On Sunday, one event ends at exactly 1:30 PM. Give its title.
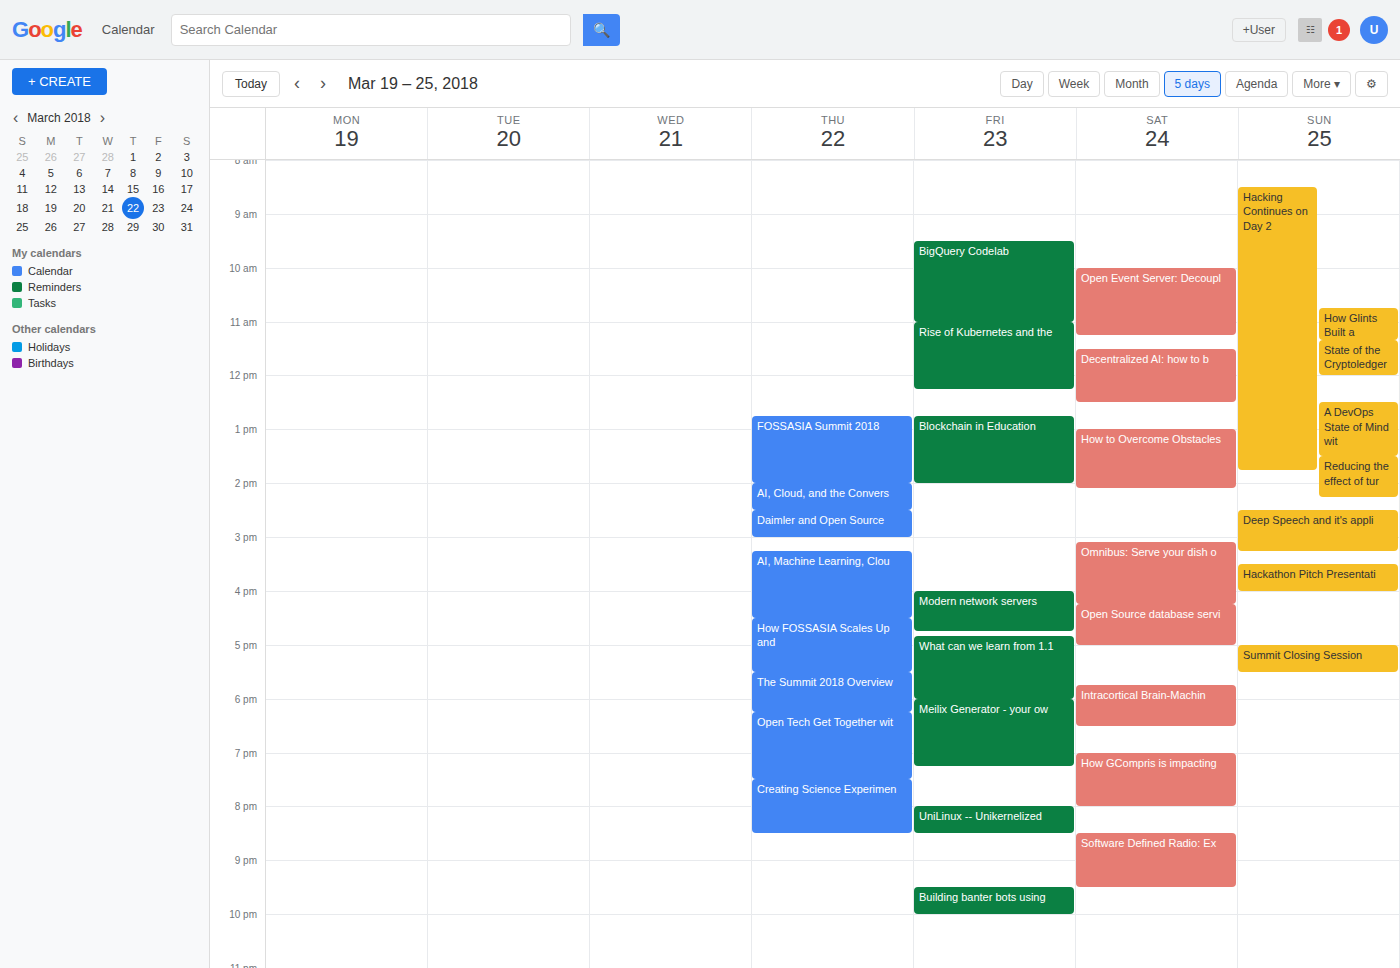
"A DevOps State of Mind wit"